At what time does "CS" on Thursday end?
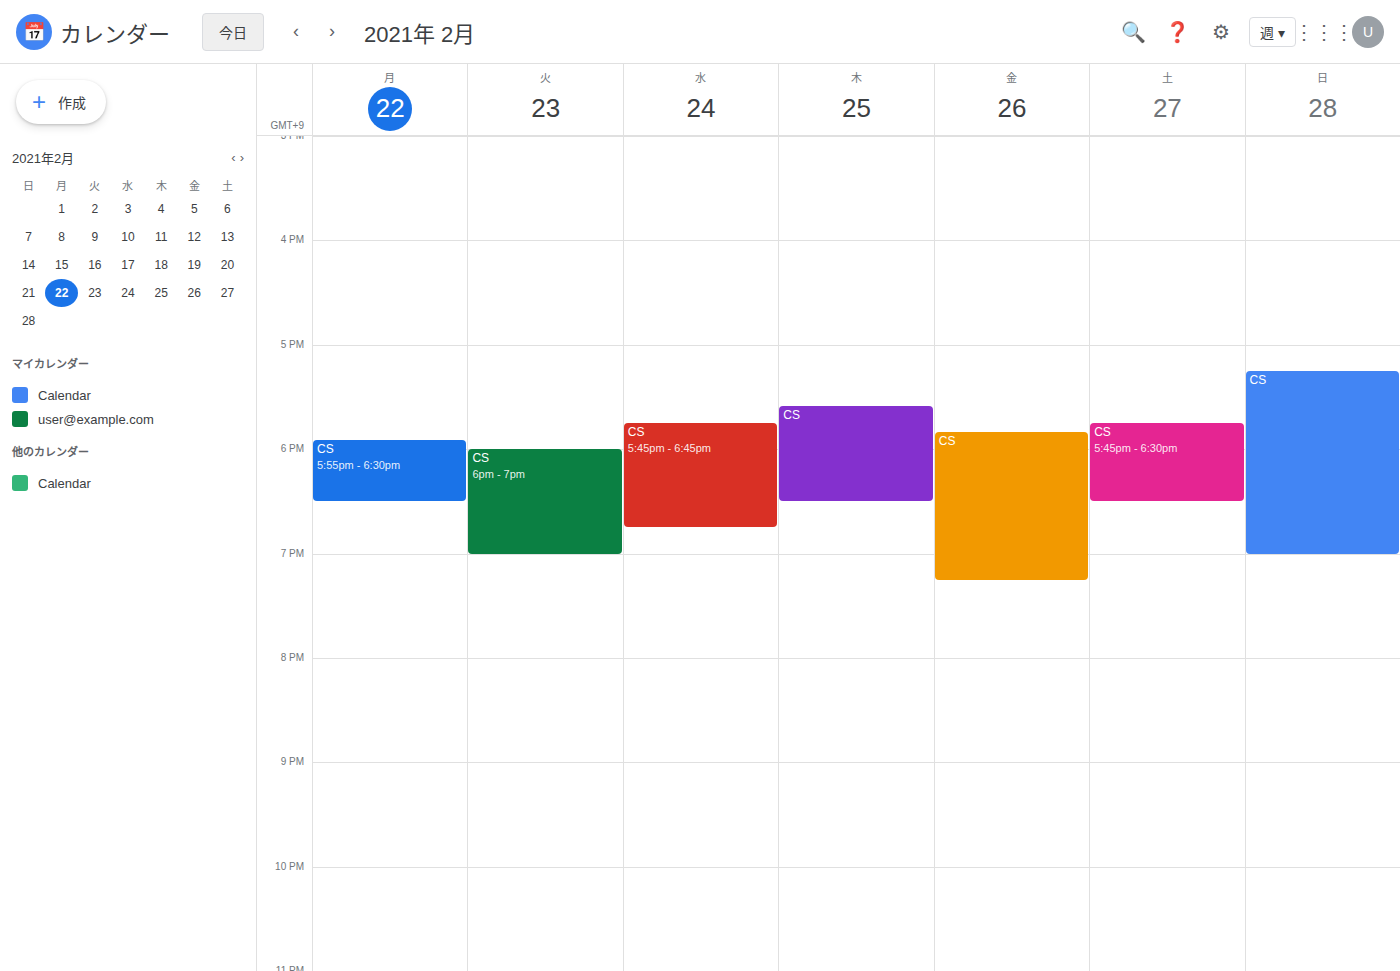
6:30 PM